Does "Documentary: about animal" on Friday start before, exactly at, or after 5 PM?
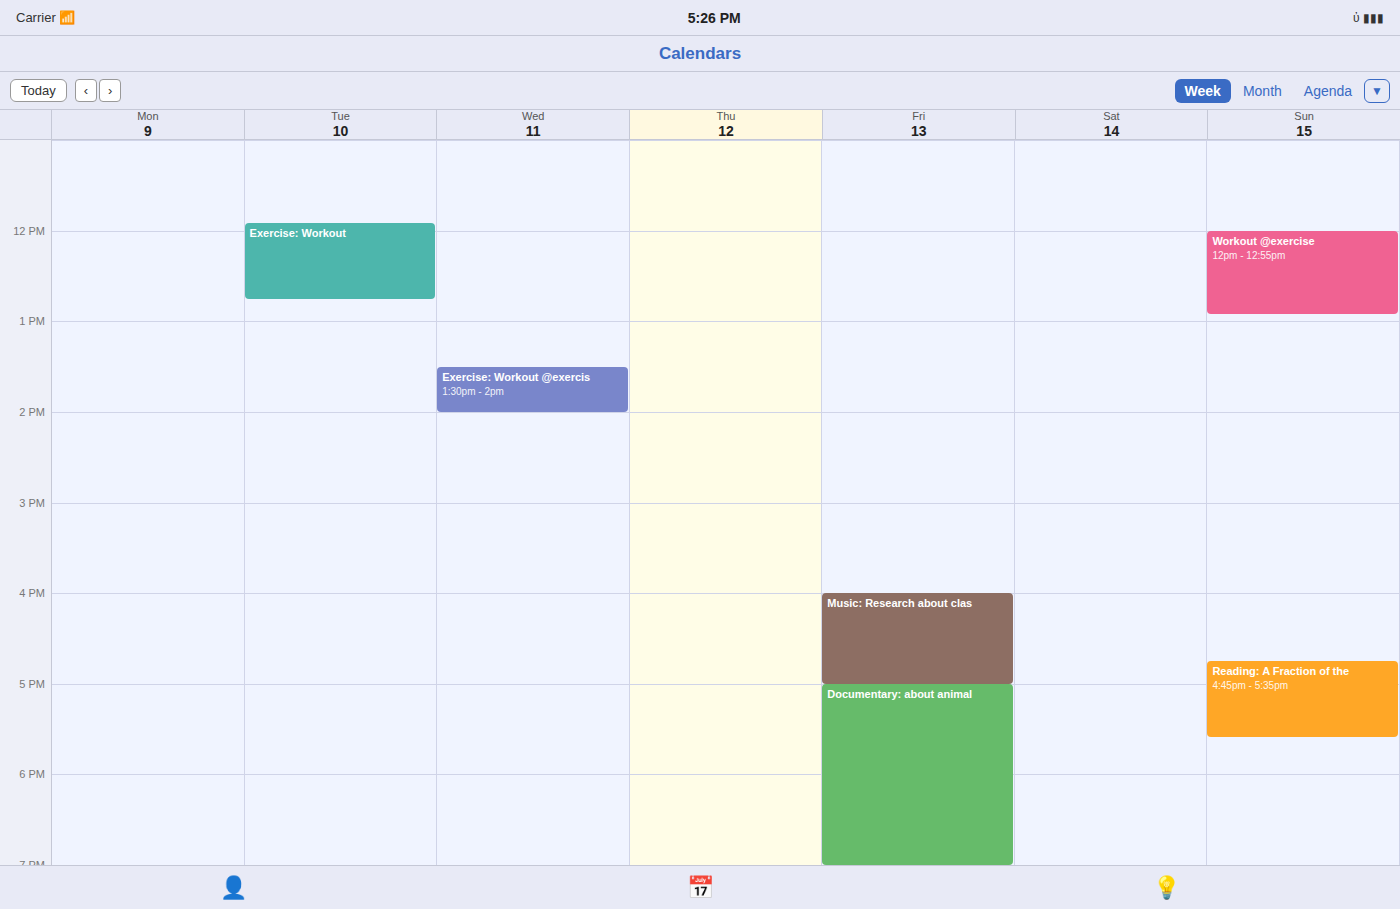
5:00 PM -- exactly at 5 PM, on the 5 PM line.